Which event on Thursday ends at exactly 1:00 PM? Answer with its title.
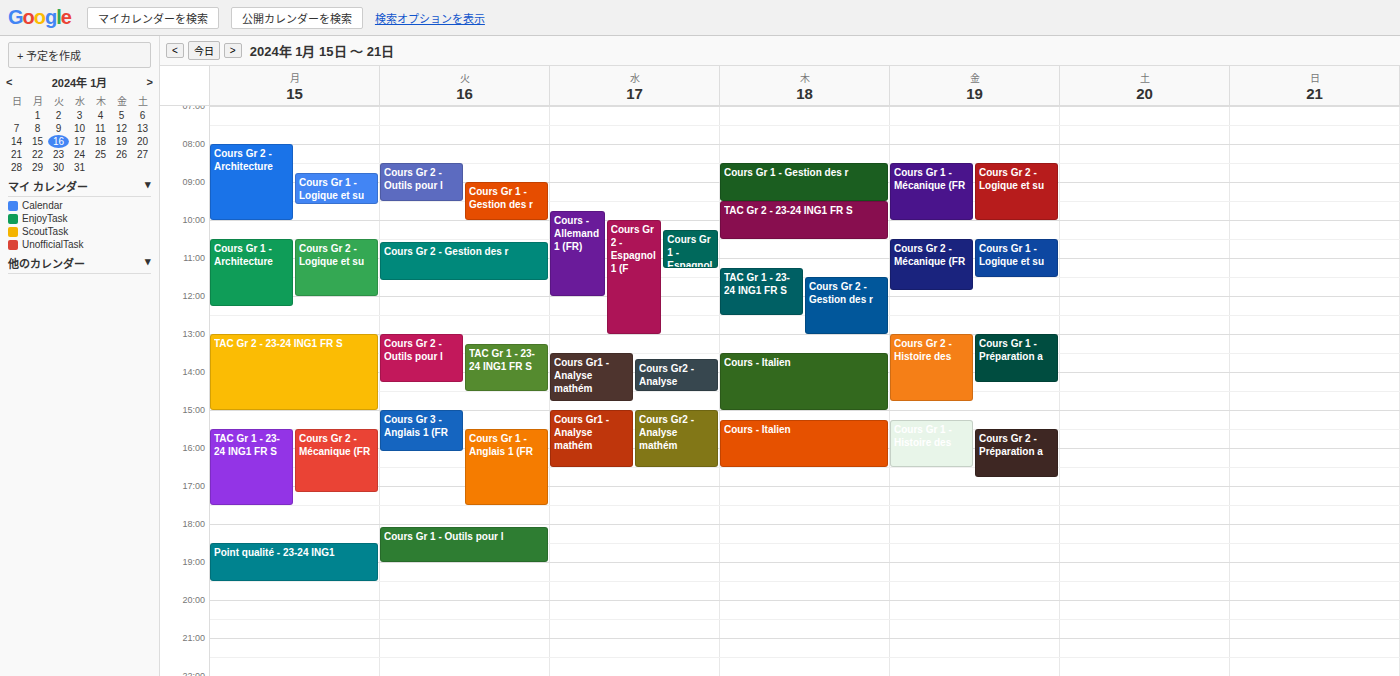
"Cours Gr 2 - Gestion des r"